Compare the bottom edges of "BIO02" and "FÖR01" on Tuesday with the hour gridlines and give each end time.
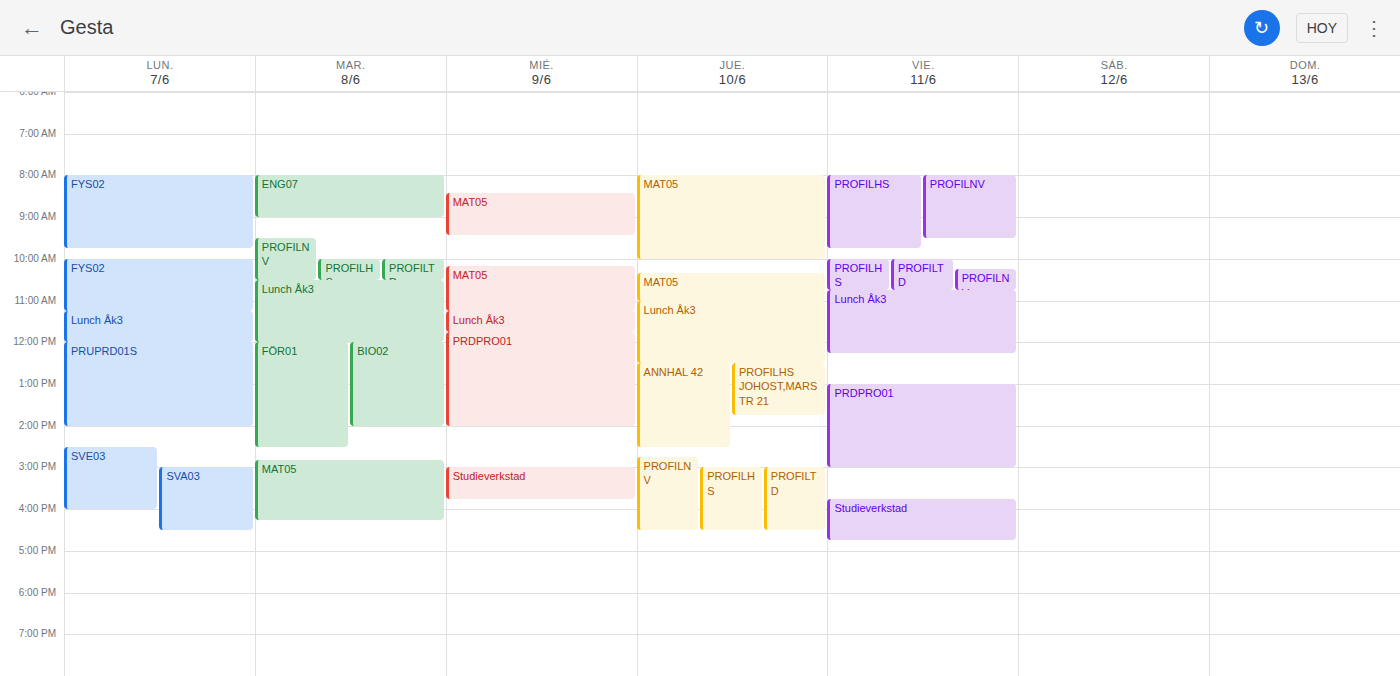
"BIO02": 2:00 PM, exactly on the 2 PM line. "FÖR01": 2:30 PM, halfway between the 2 PM and 3 PM lines.